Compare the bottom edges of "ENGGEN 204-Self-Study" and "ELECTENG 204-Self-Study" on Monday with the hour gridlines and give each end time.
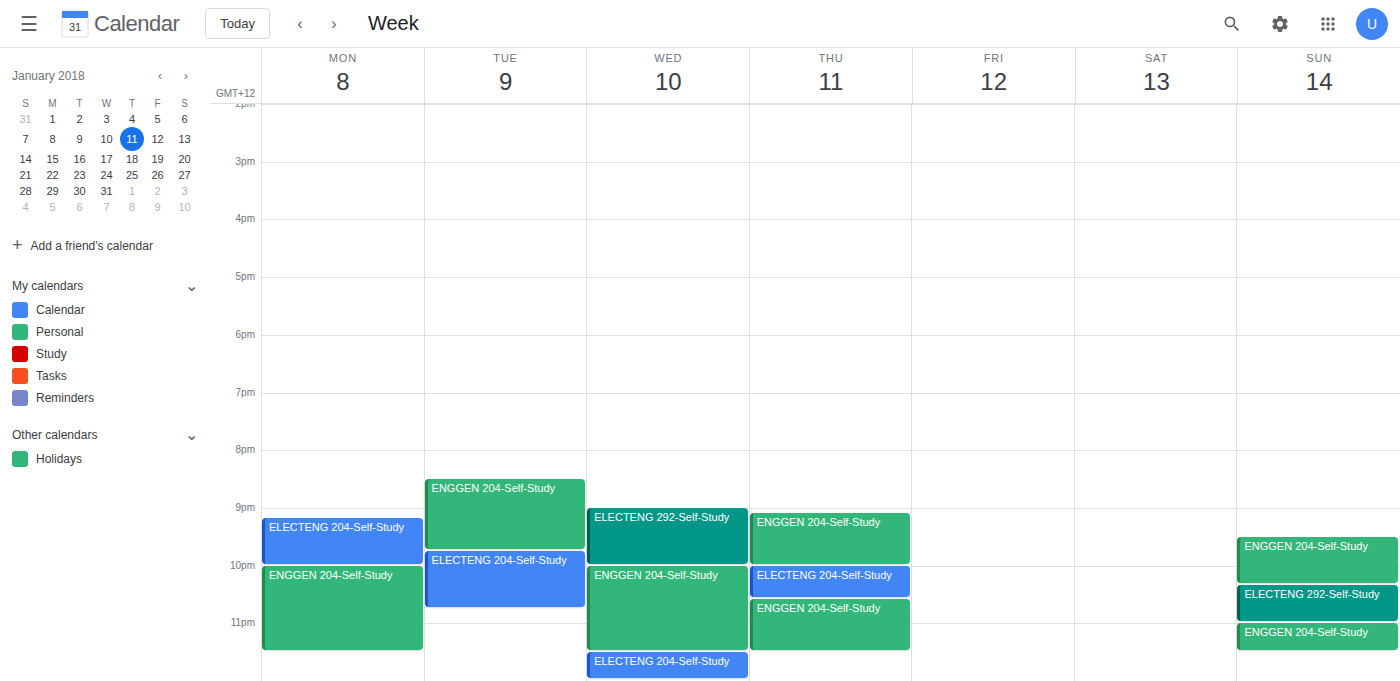
"ENGGEN 204-Self-Study": 23:30, halfway between the 23:00 and 24:00 lines. "ELECTENG 204-Self-Study": 22:00, exactly on the 22:00 line.